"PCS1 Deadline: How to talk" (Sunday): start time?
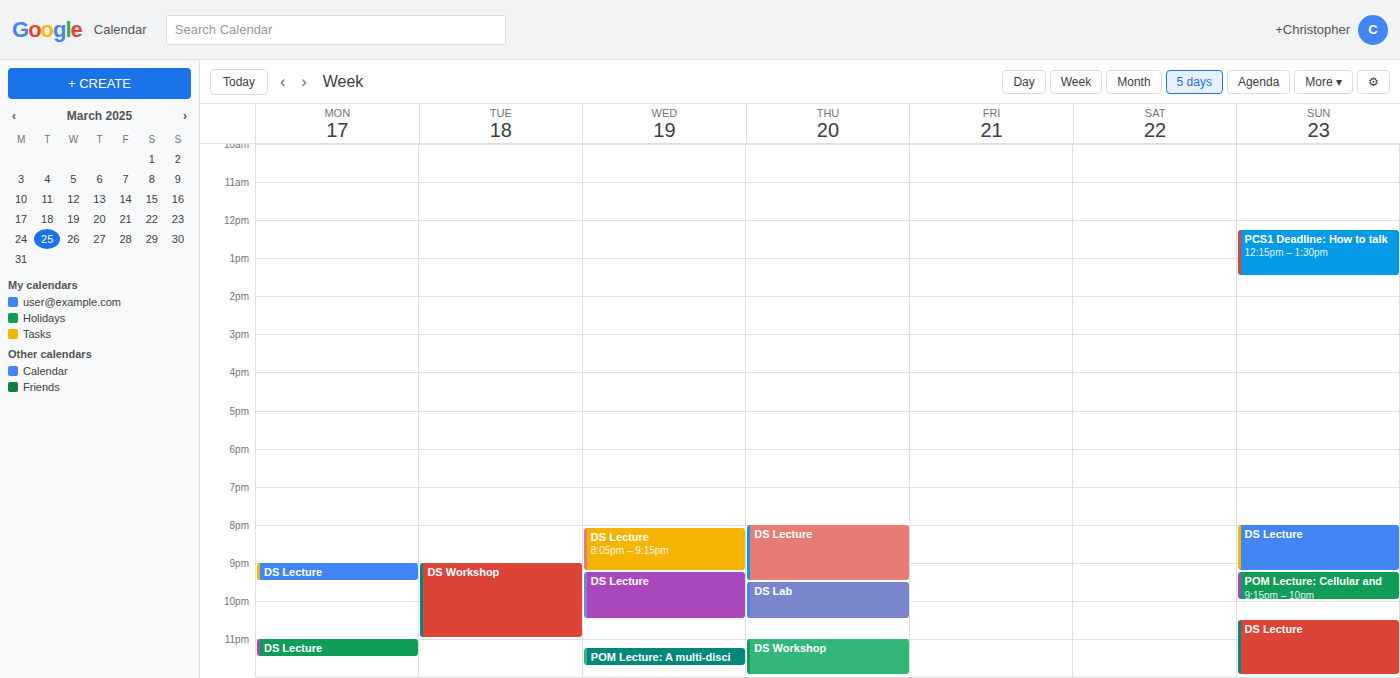
12:15 PM